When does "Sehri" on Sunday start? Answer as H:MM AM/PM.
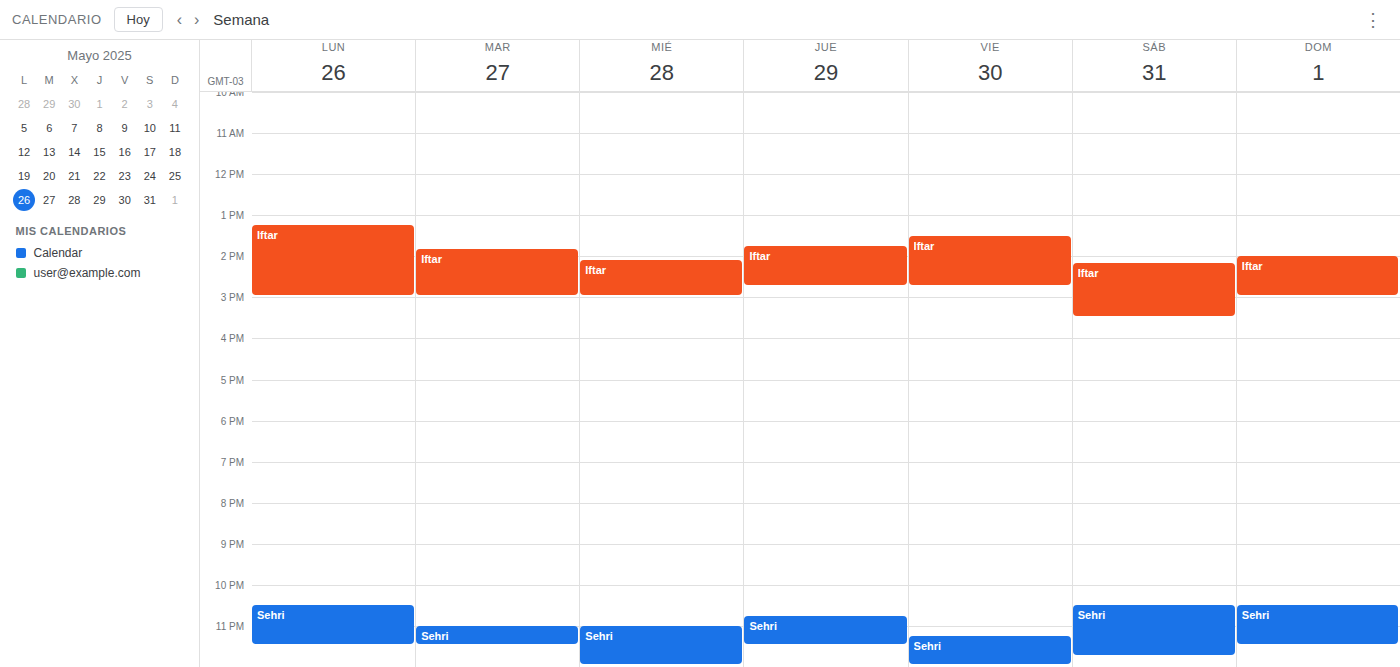
10:30 PM